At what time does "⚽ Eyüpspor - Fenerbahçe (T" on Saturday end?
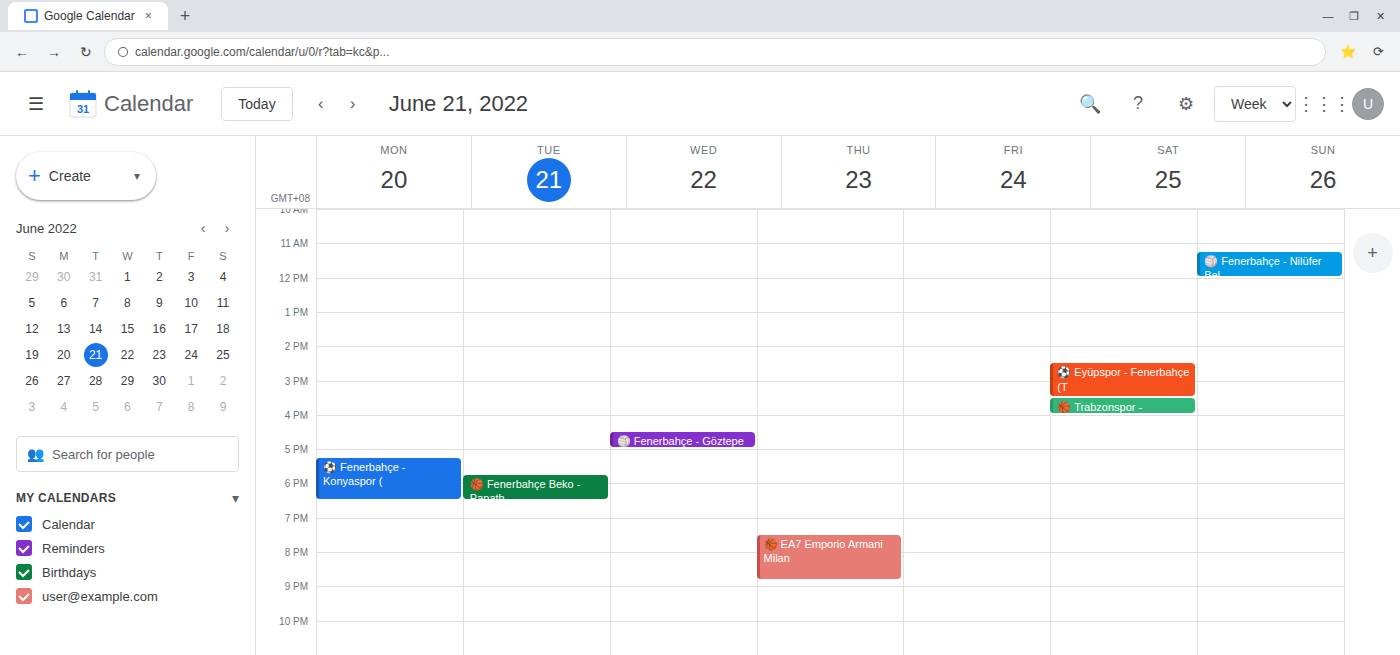
3:30 PM